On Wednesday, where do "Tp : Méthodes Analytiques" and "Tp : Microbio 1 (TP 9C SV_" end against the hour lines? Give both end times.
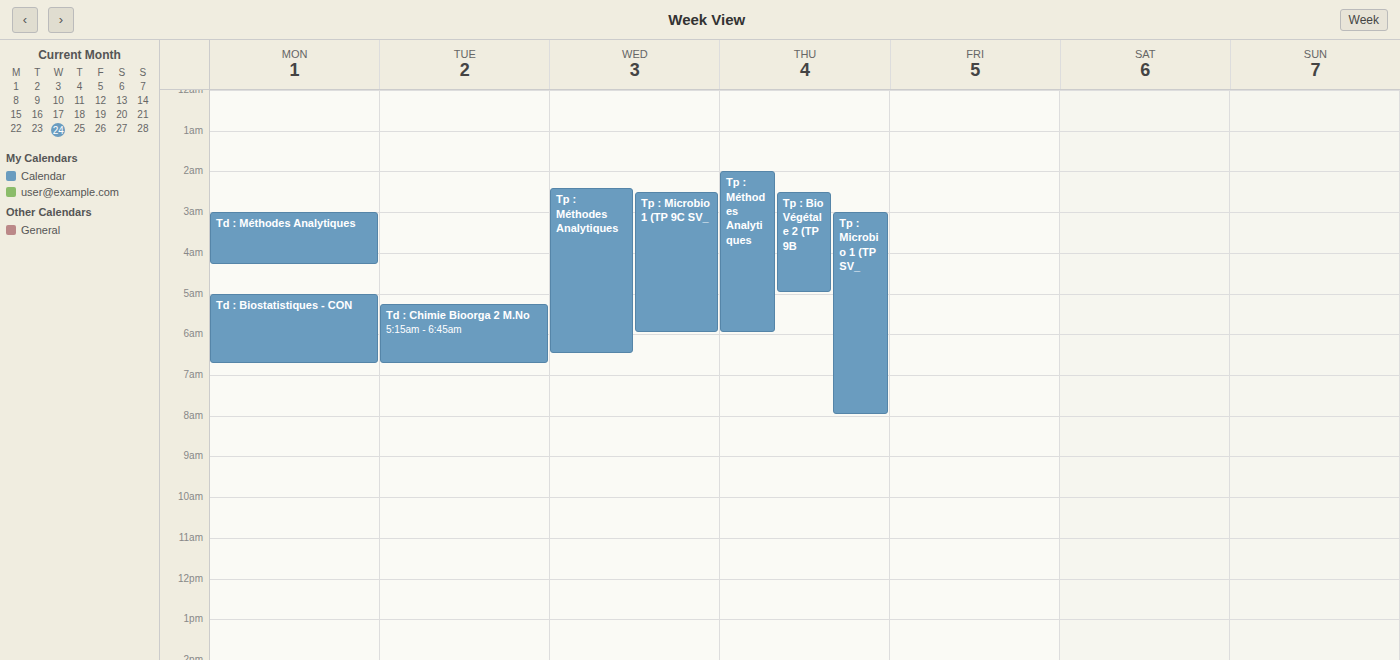
"Tp : Méthodes Analytiques": 6:30 AM, halfway between the 6 AM and 7 AM lines. "Tp : Microbio 1 (TP 9C SV_": 6:00 AM, exactly on the 6 AM line.